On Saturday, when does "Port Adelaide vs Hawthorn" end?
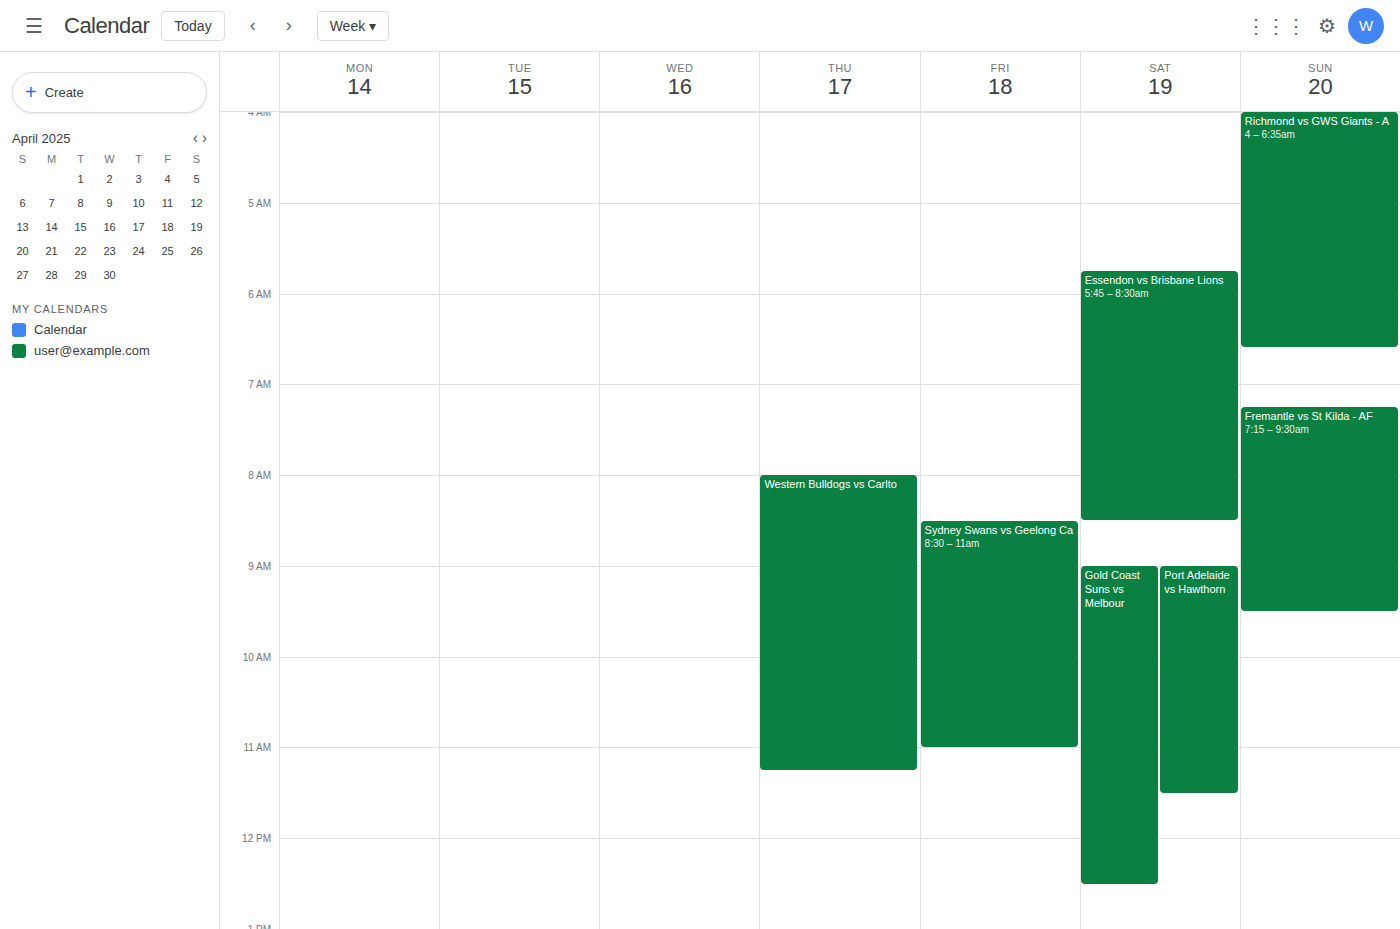
11:30